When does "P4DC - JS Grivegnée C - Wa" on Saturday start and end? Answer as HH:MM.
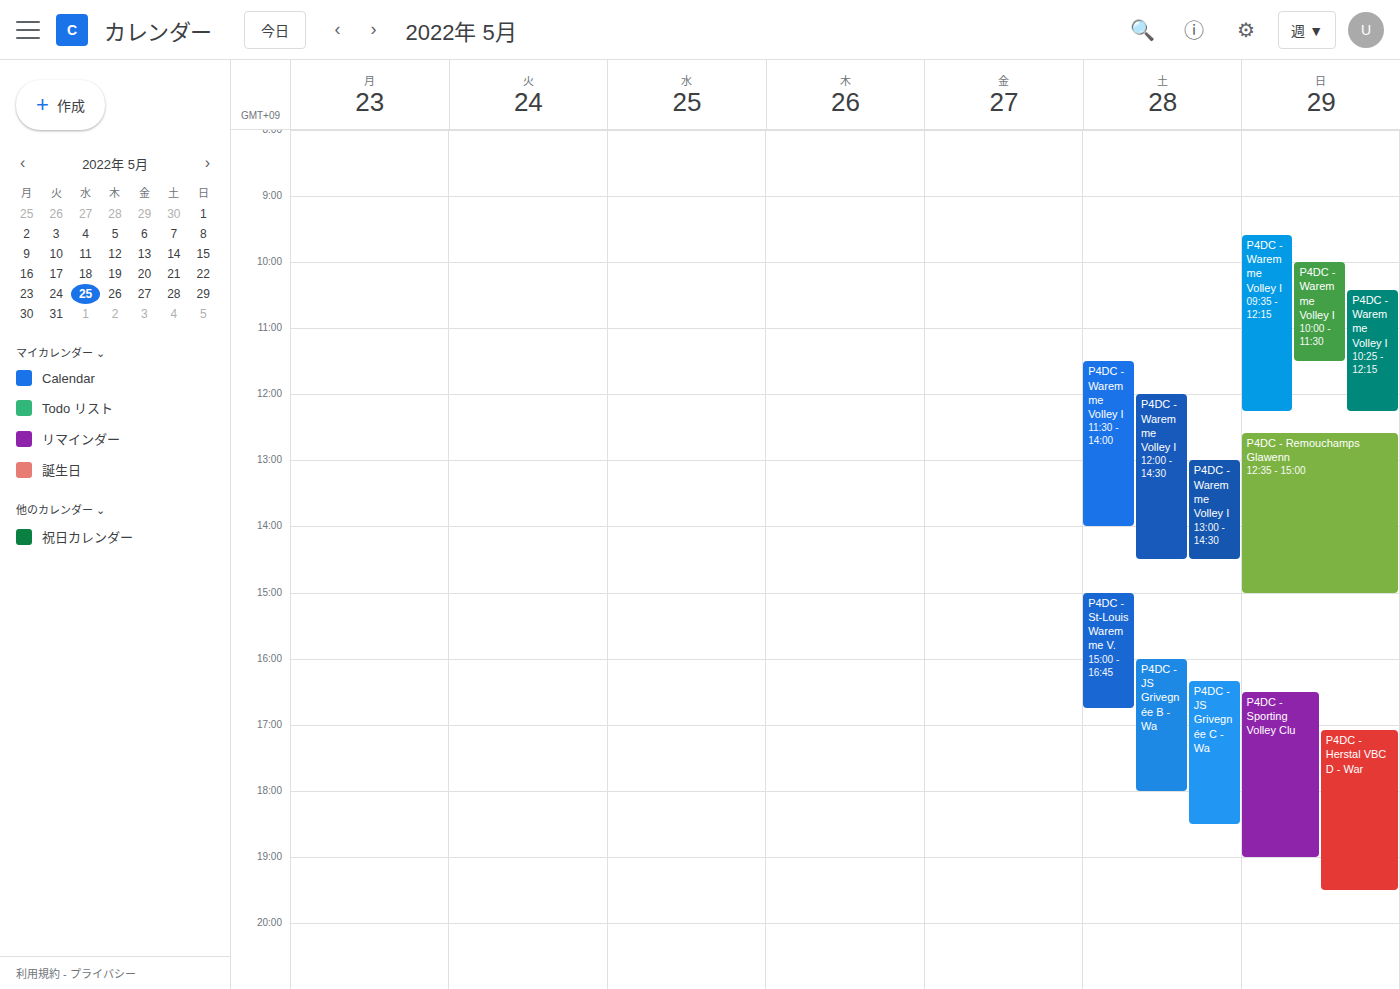
16:20 to 18:30